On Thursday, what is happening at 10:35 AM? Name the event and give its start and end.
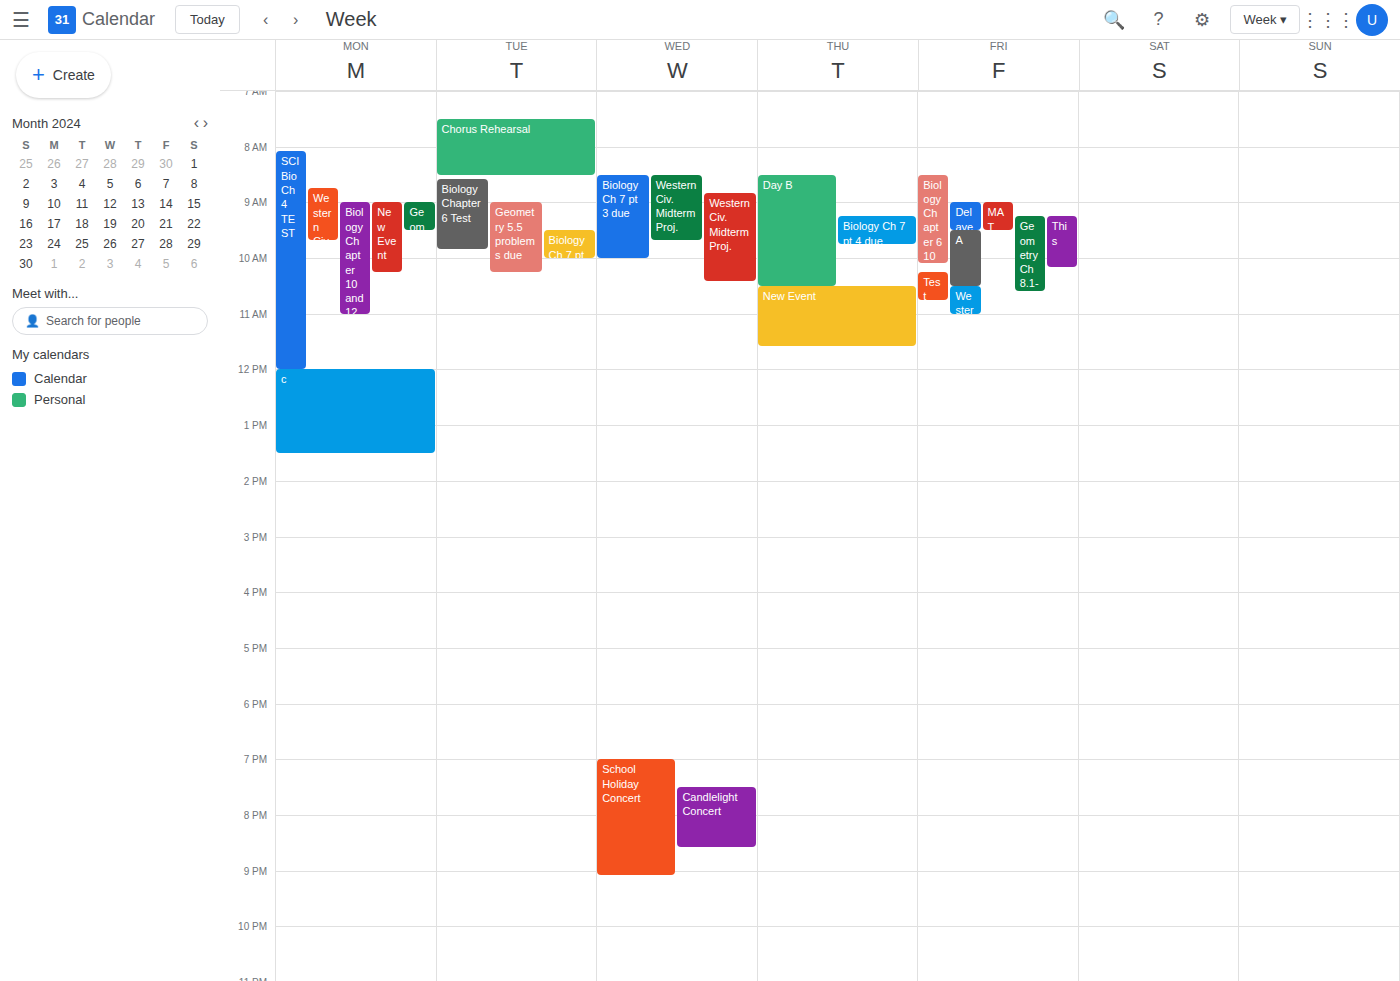
"New Event", 10:30 AM to 11:35 AM